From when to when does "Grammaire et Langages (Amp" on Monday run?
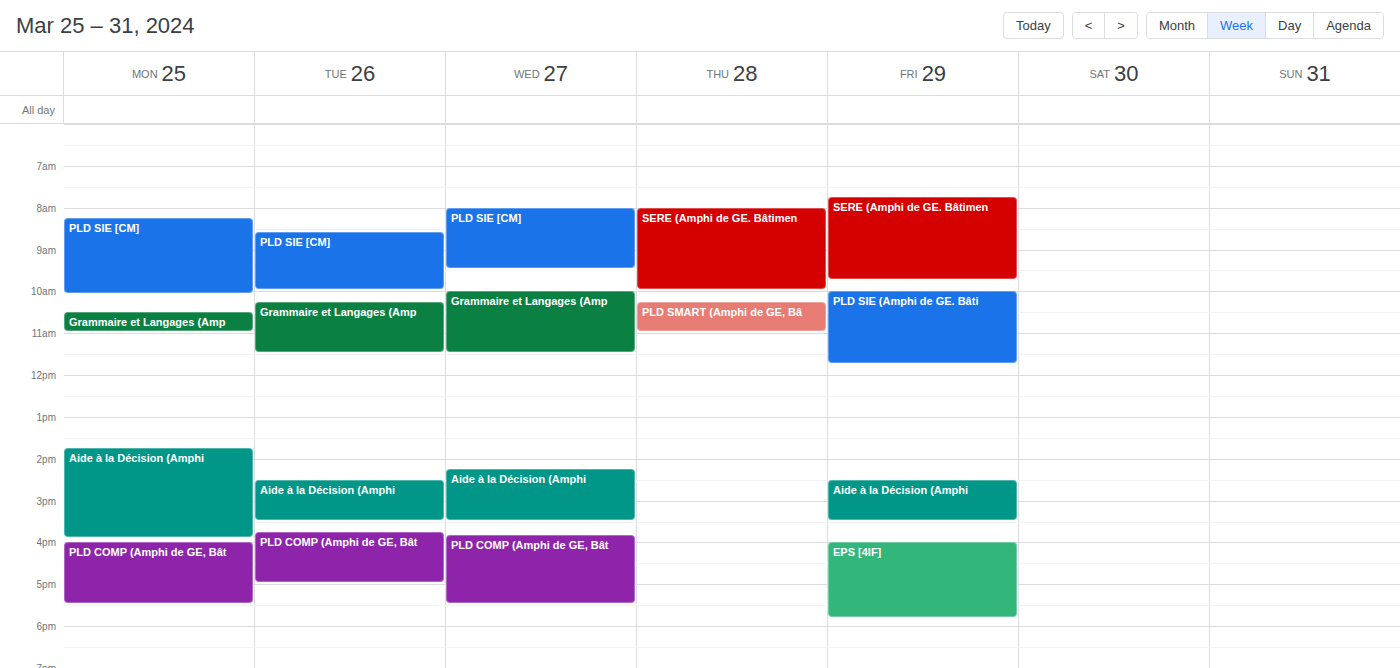
10:30 AM to 11:00 AM